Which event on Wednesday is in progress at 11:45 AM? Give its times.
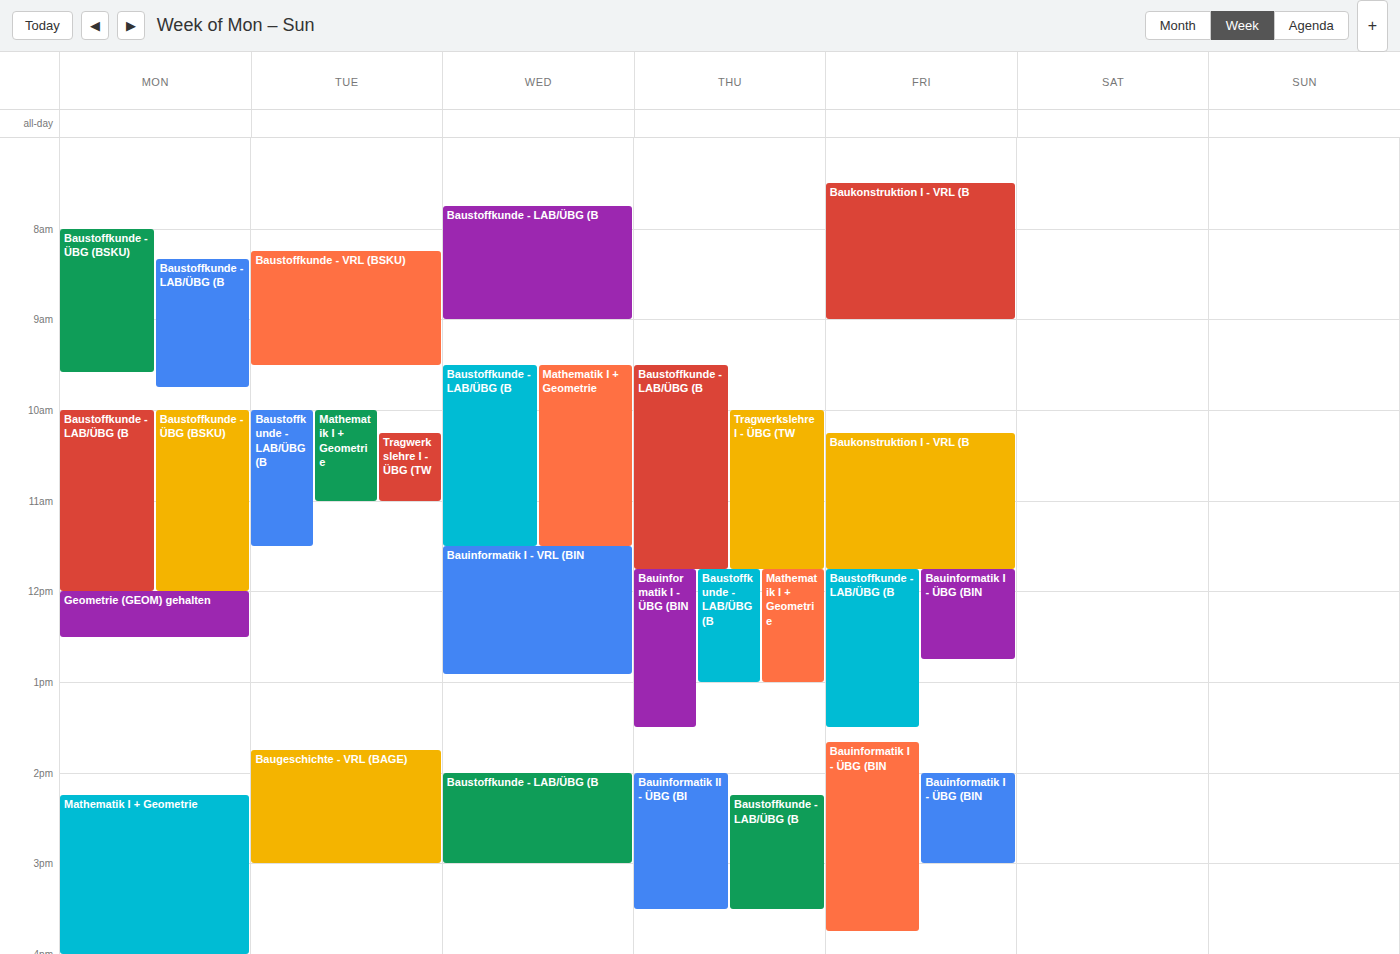
"Bauinformatik I - VRL (BIN", 11:30 AM to 12:55 PM